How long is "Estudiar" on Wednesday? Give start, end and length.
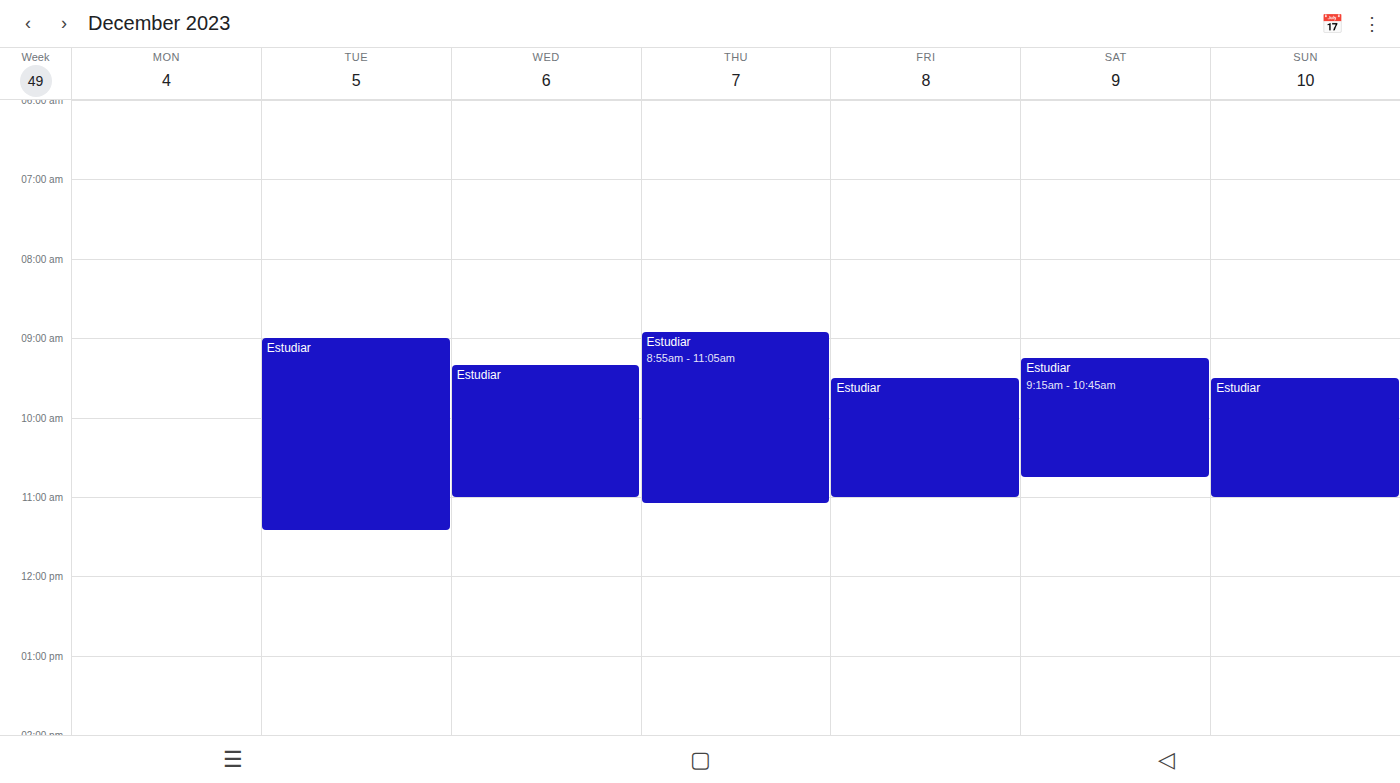
9:20 AM to 11:00 AM, 1 hour 40 minutes